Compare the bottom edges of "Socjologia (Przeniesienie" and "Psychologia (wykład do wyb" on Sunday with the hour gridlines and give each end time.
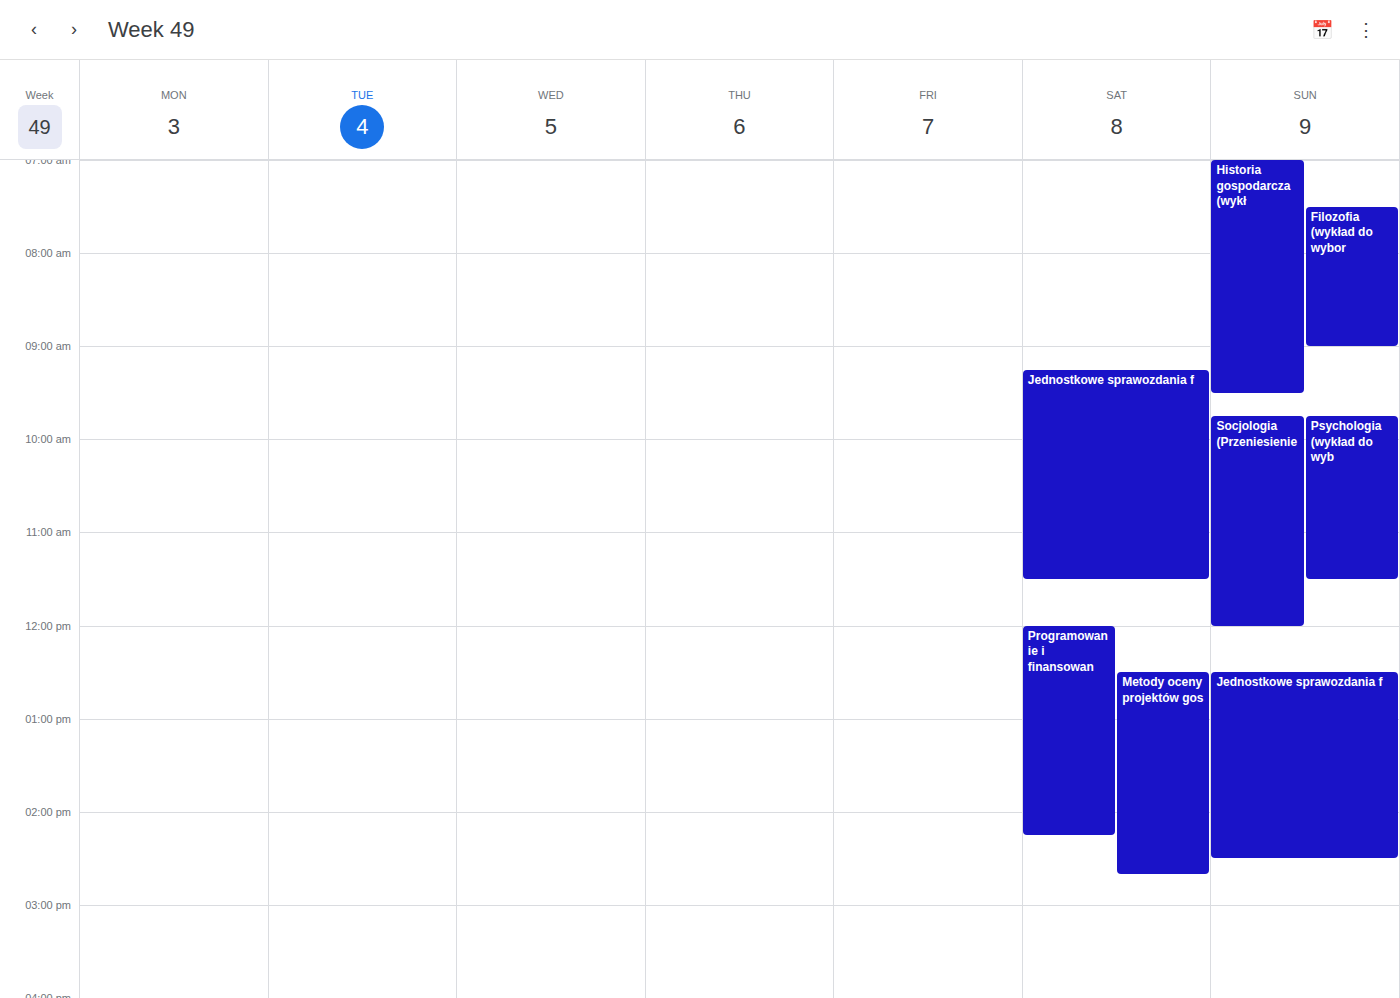
"Socjologia (Przeniesienie": 12:00 PM, exactly on the 12 PM line. "Psychologia (wykład do wyb": 11:30 AM, halfway between the 11 AM and 12 PM lines.